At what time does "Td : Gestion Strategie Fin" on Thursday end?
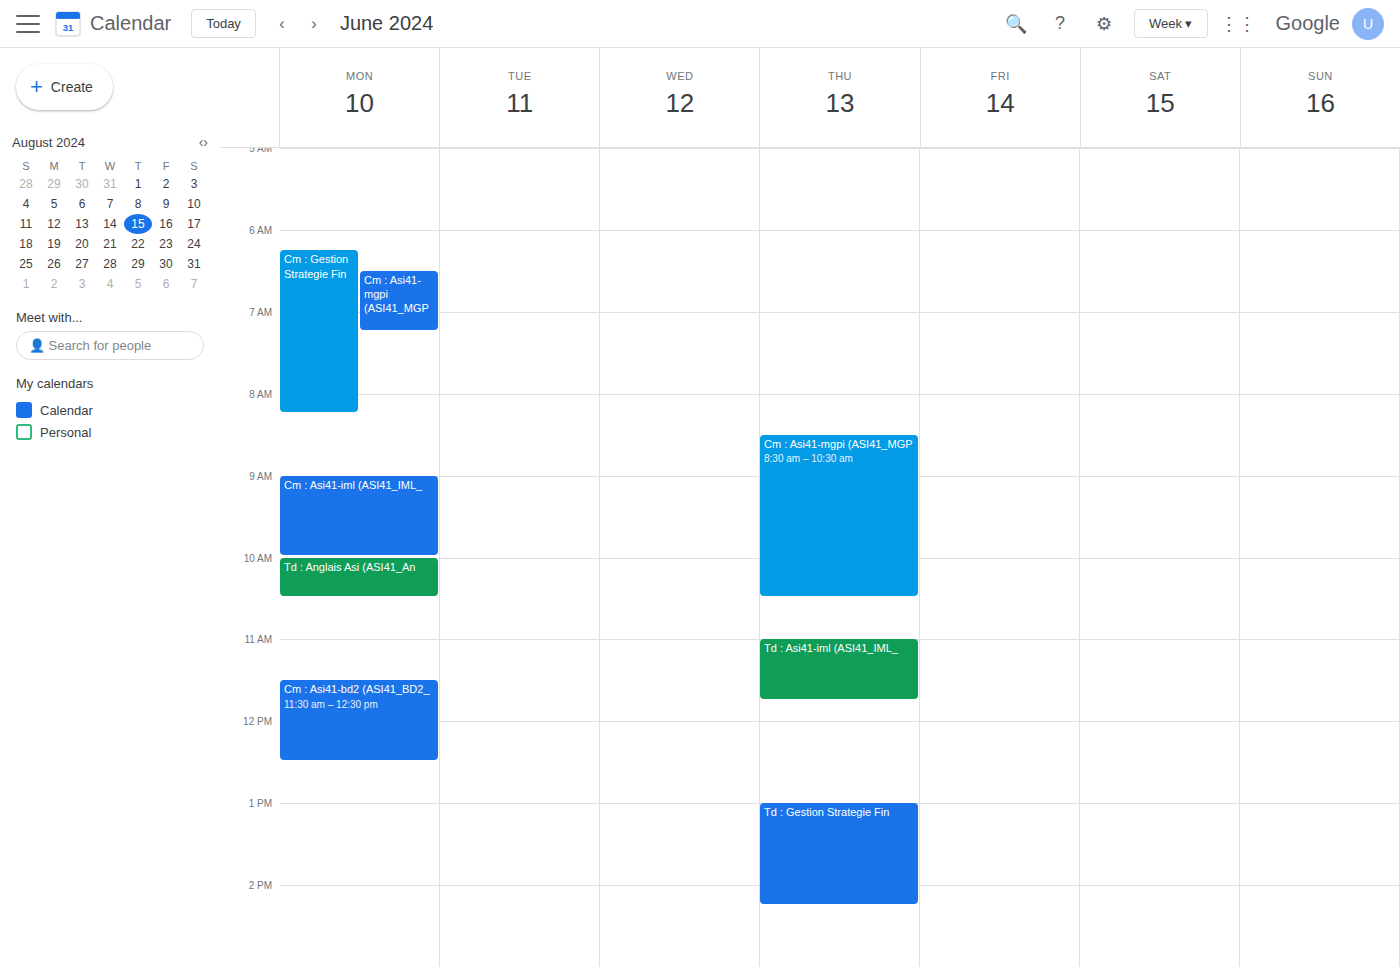
2:15 PM